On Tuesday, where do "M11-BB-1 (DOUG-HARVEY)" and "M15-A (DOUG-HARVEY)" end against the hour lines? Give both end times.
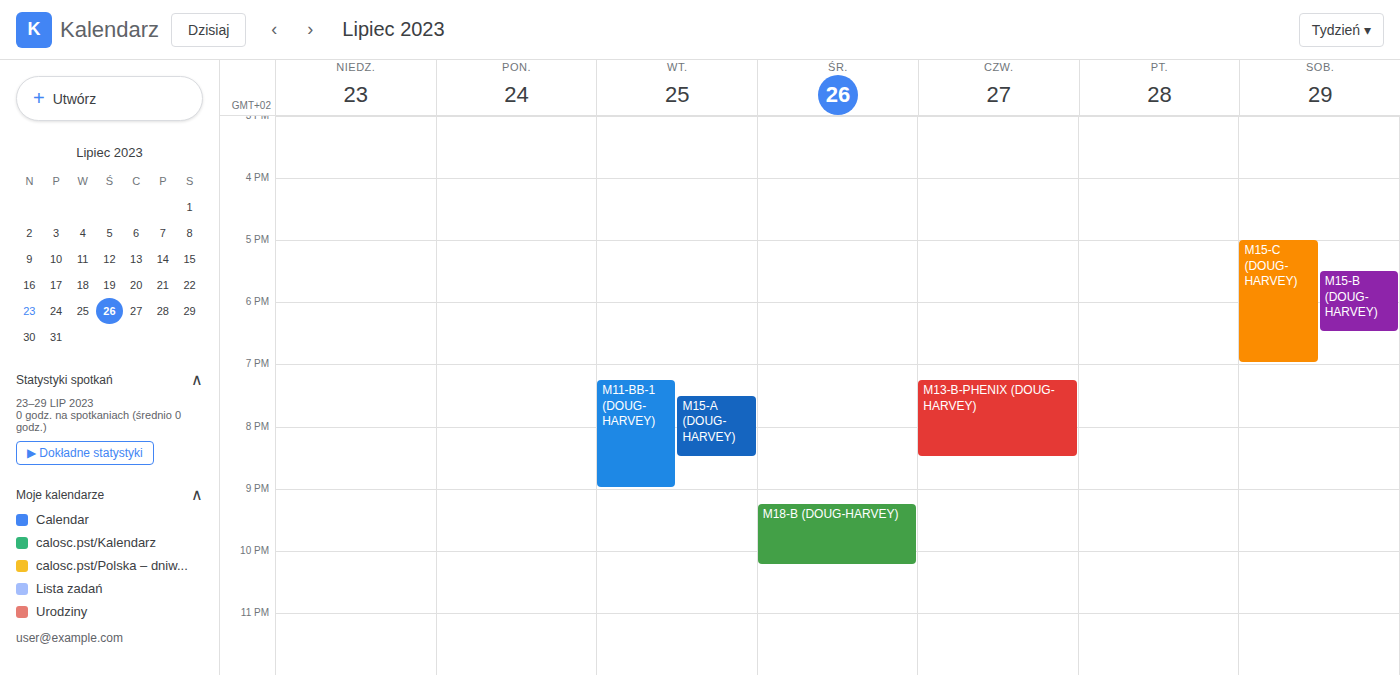
"M11-BB-1 (DOUG-HARVEY)": 9:00 PM, exactly on the 9 PM line. "M15-A (DOUG-HARVEY)": 8:30 PM, halfway between the 8 PM and 9 PM lines.